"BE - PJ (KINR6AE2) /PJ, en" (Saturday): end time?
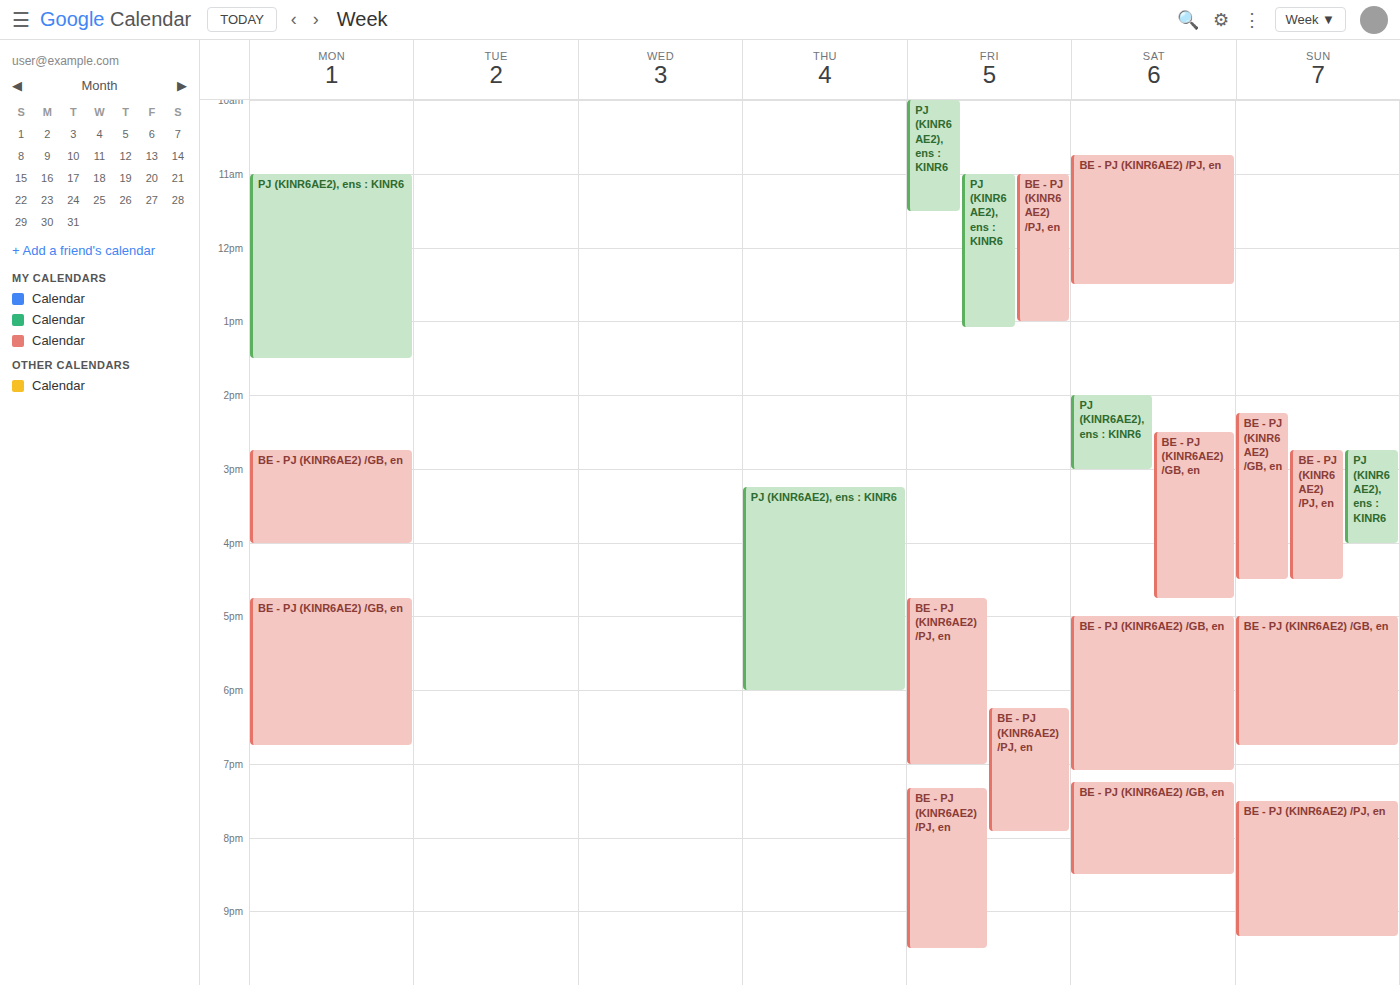
12:30 PM